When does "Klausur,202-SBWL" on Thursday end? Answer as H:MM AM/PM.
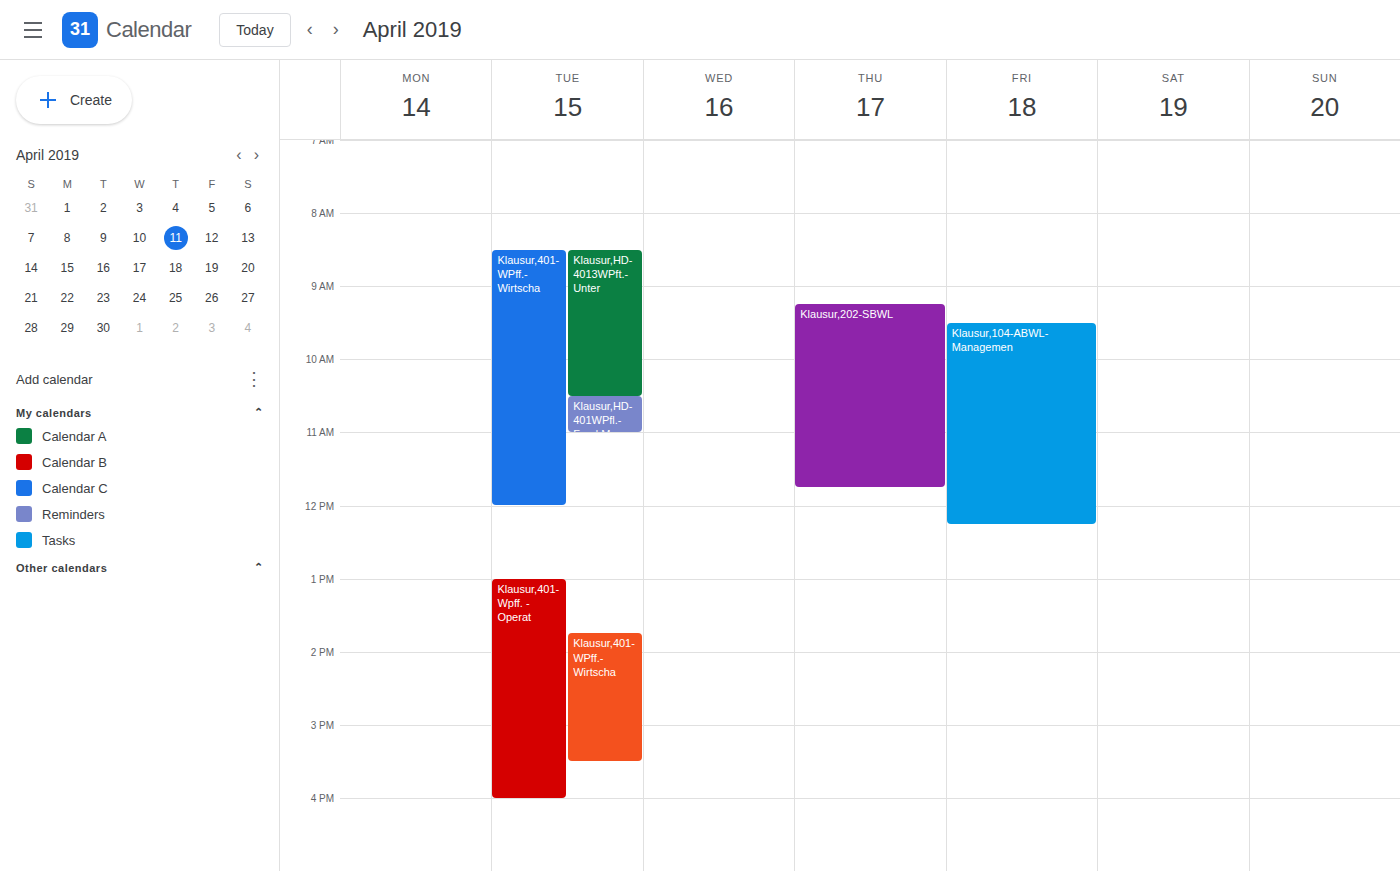
11:45 AM